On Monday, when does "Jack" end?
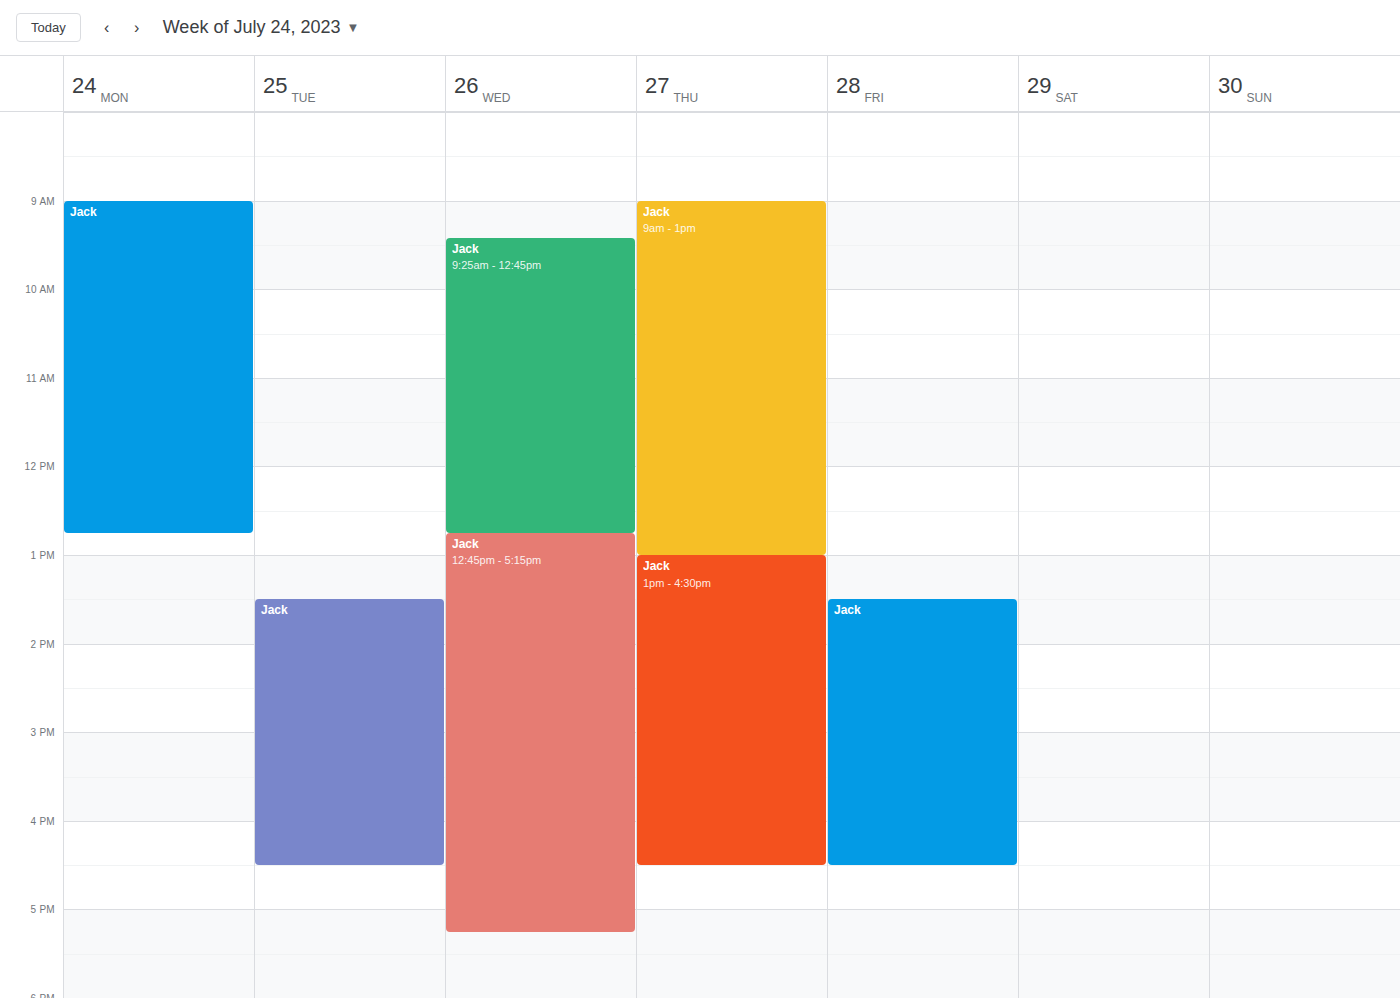
12:45 PM